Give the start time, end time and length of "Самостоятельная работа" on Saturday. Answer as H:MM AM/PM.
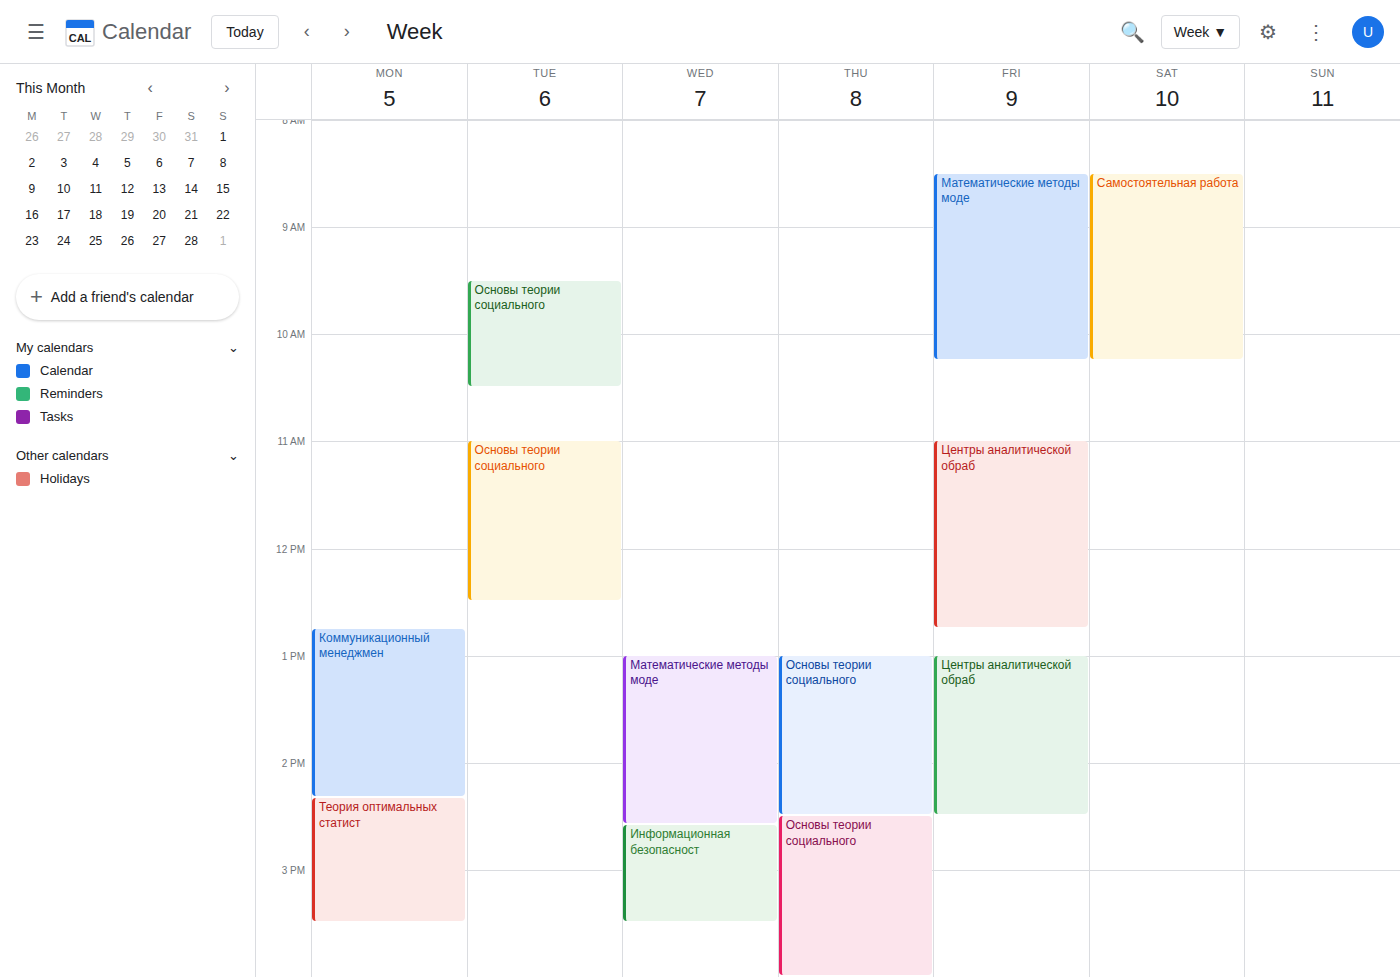
8:30 AM to 10:15 AM, 1 hour 45 minutes